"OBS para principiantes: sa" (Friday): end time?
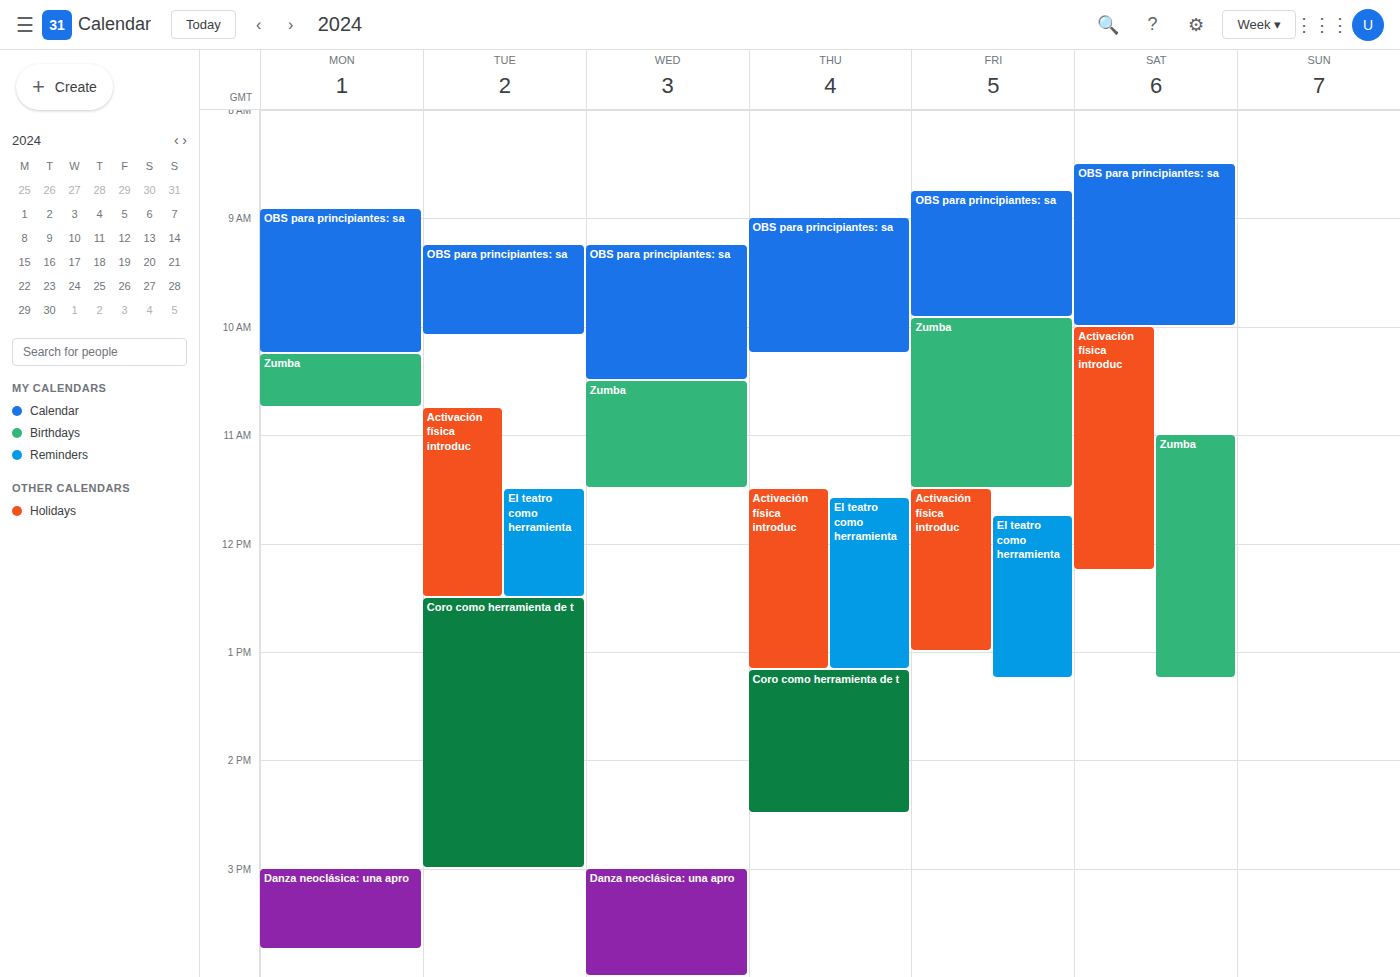
9:55 AM